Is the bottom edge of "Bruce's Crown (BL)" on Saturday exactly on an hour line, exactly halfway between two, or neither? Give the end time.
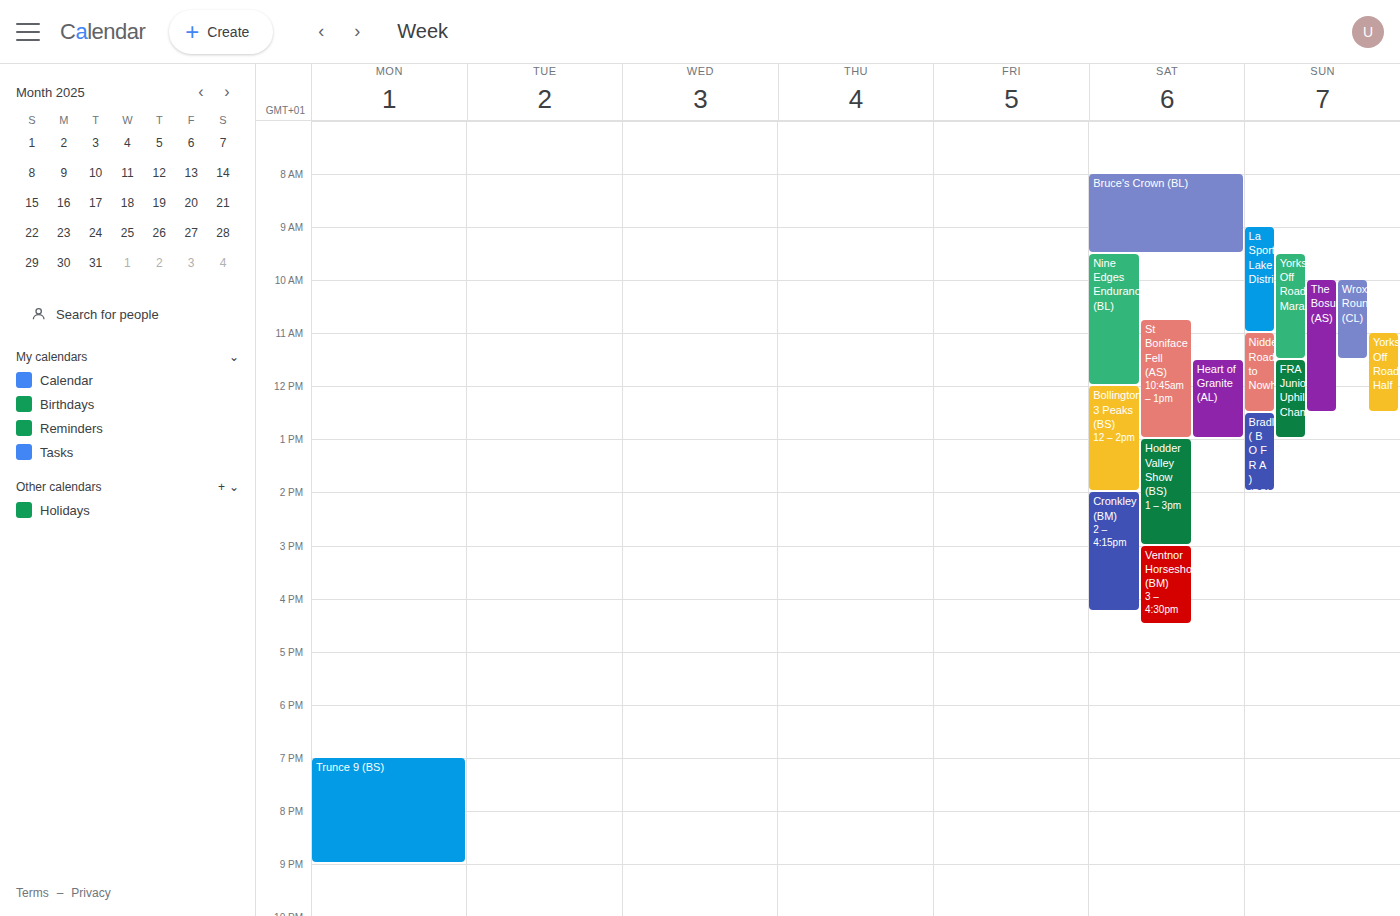
09:30 -- halfway between the 09:00 and 10:00 lines.